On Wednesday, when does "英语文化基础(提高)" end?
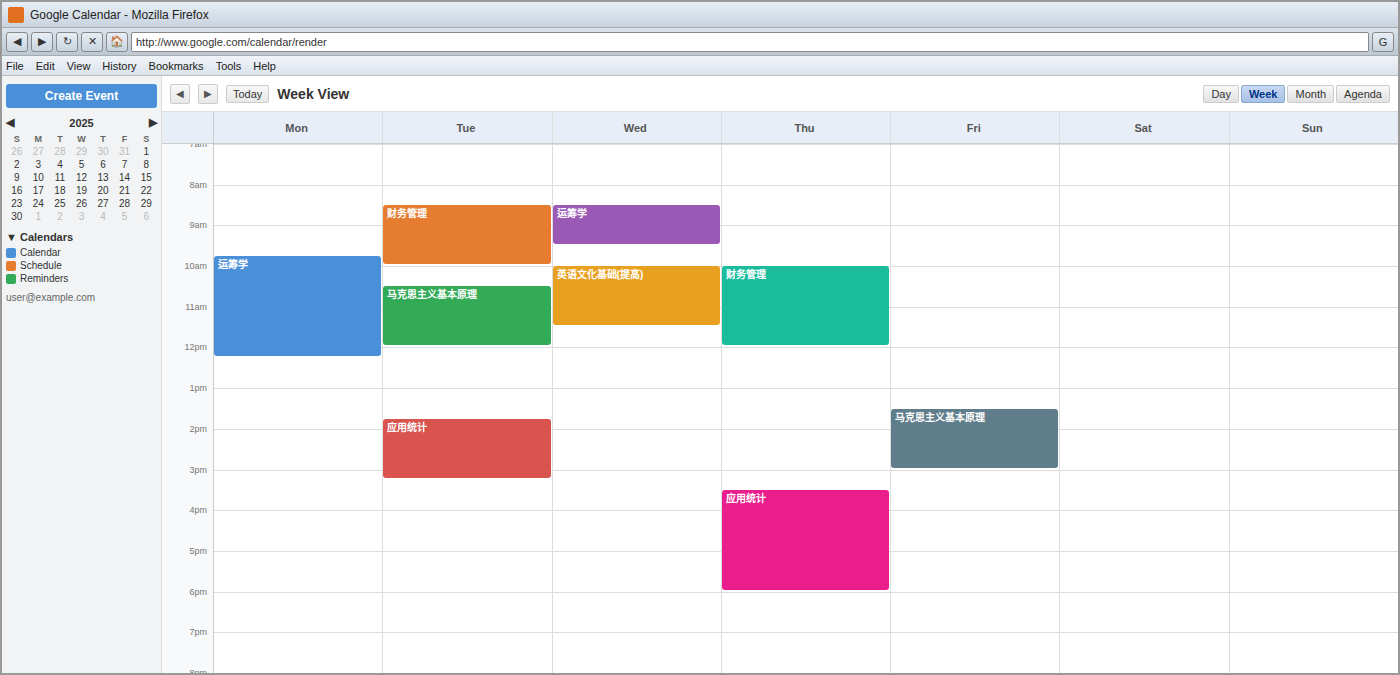
11:30 AM